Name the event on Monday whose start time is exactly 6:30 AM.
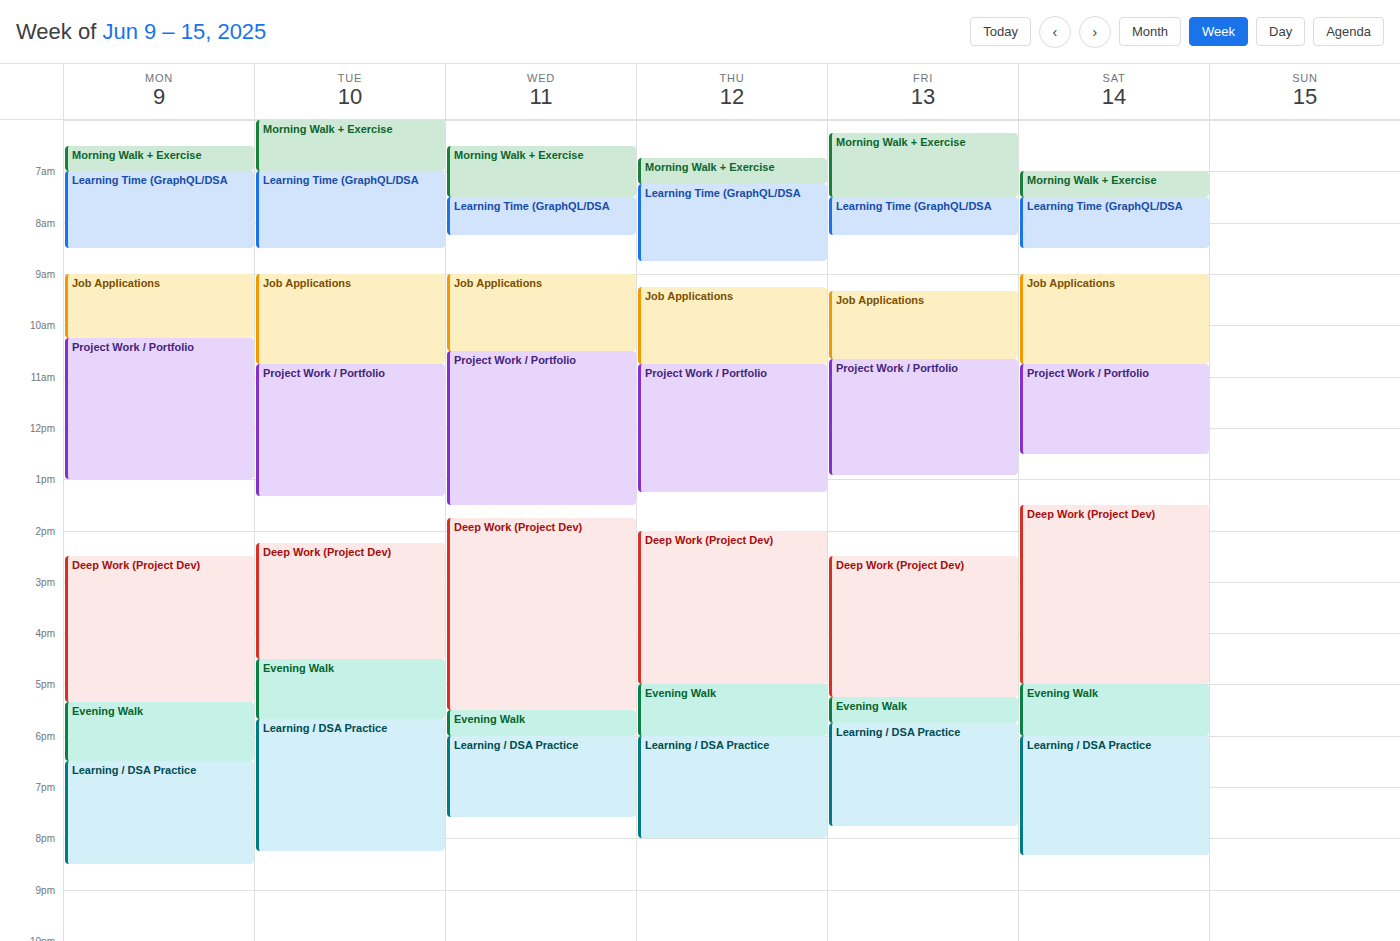
"Morning Walk + Exercise"